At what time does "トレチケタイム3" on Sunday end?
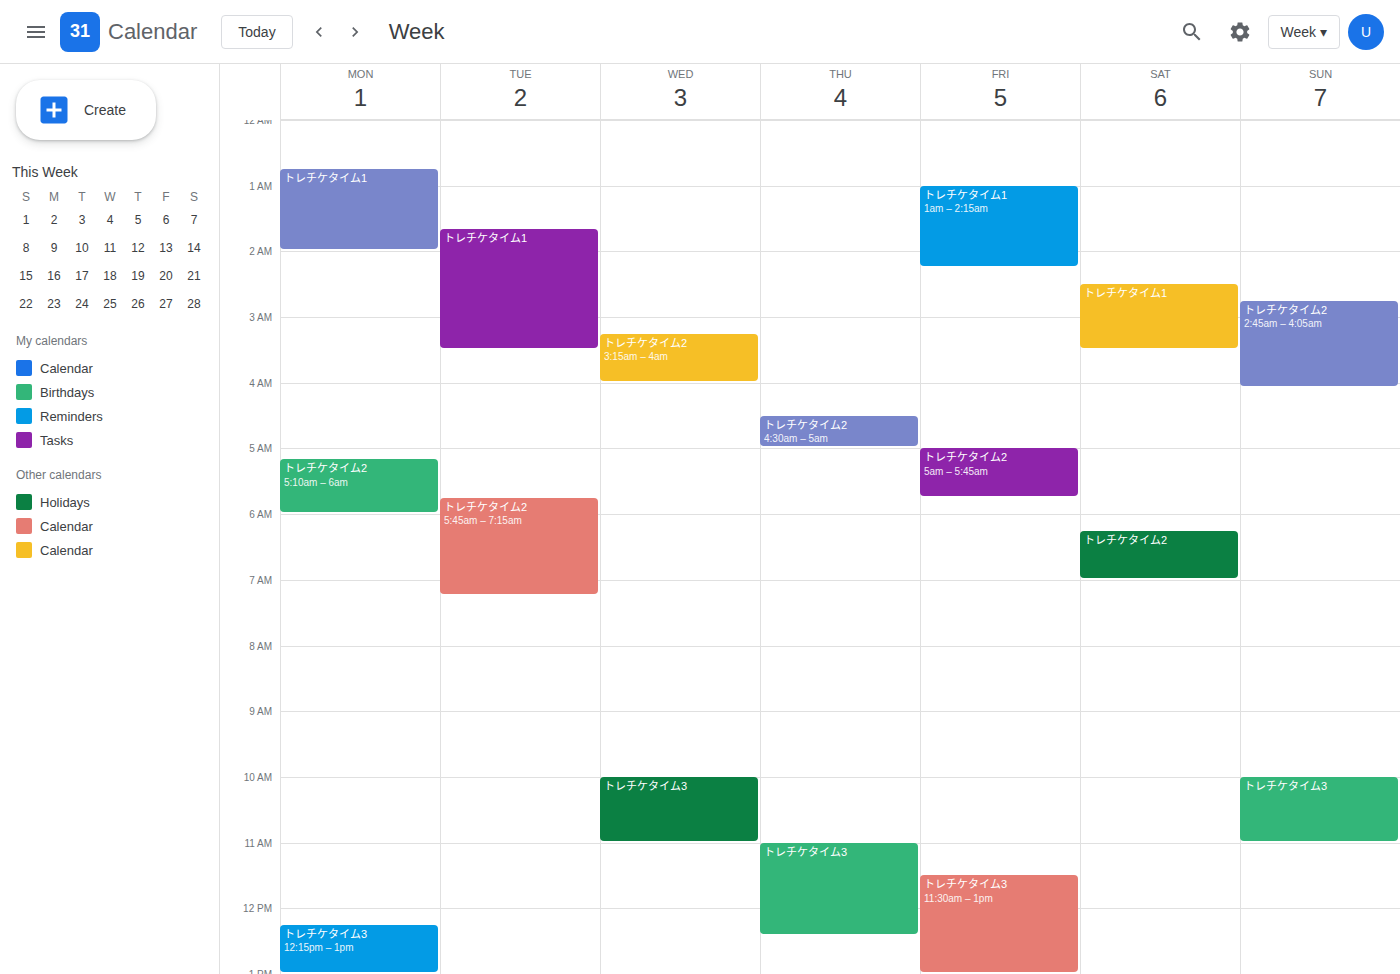
11:00 AM